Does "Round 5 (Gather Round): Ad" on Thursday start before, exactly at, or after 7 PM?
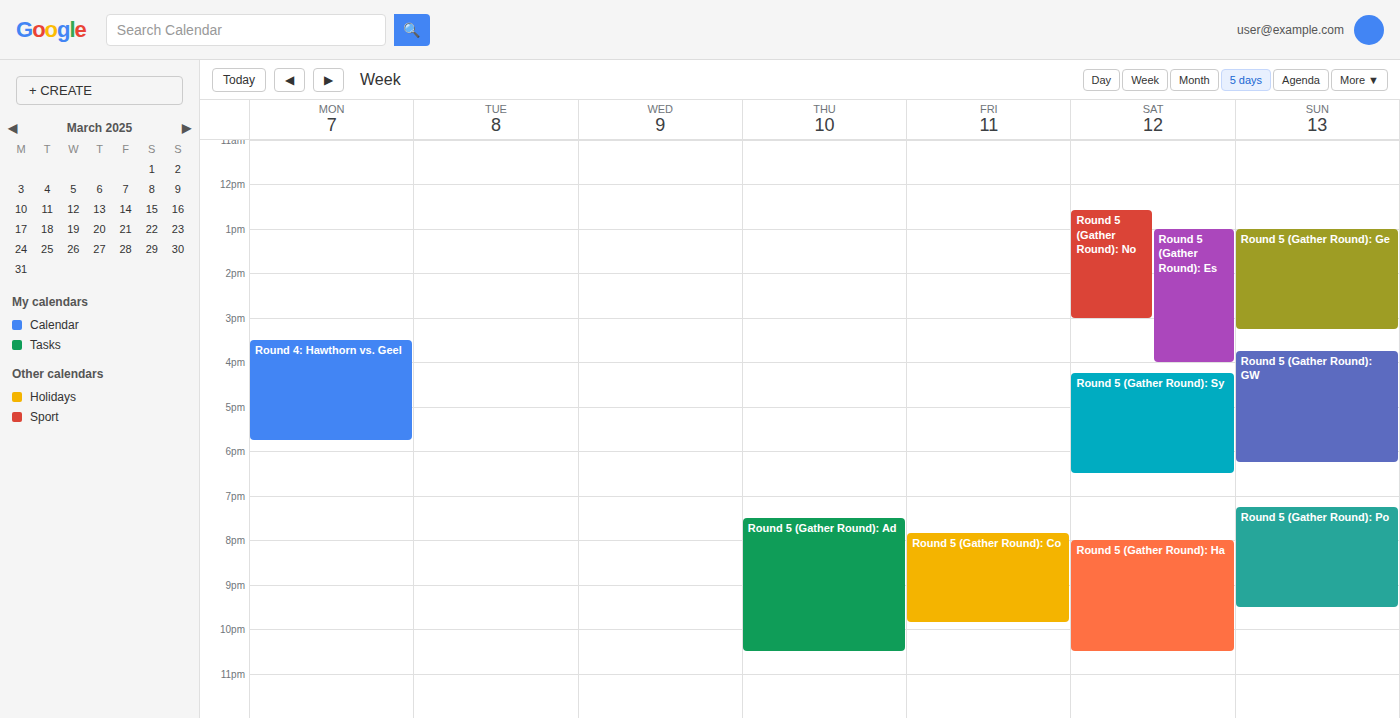
7:30 PM -- after 7 PM, 30 minutes below the 7 PM line.